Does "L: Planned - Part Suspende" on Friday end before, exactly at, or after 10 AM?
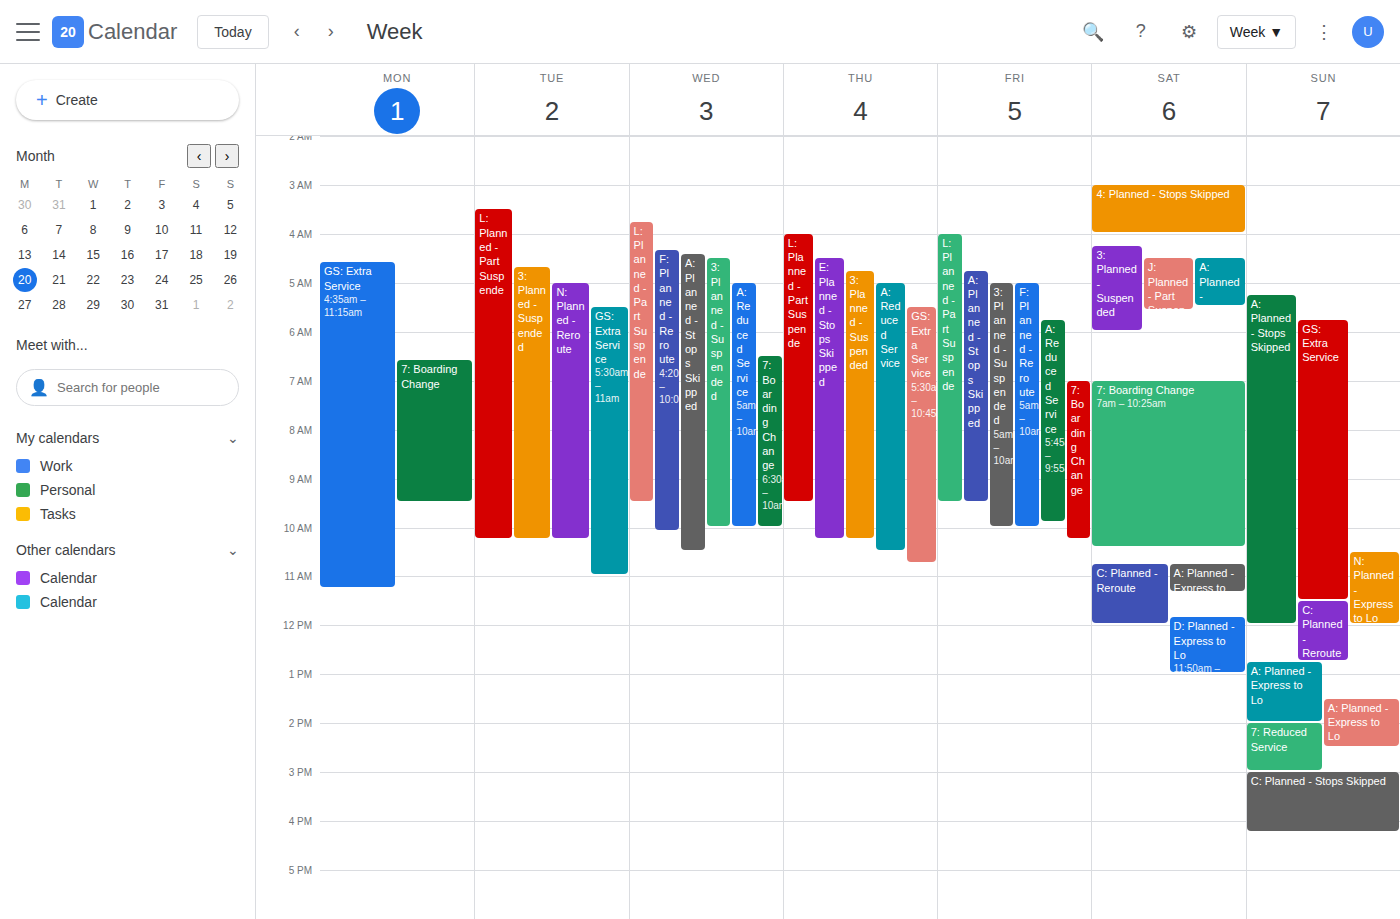
9:30 AM -- before 10 AM, 30 minutes above the 10 AM line.